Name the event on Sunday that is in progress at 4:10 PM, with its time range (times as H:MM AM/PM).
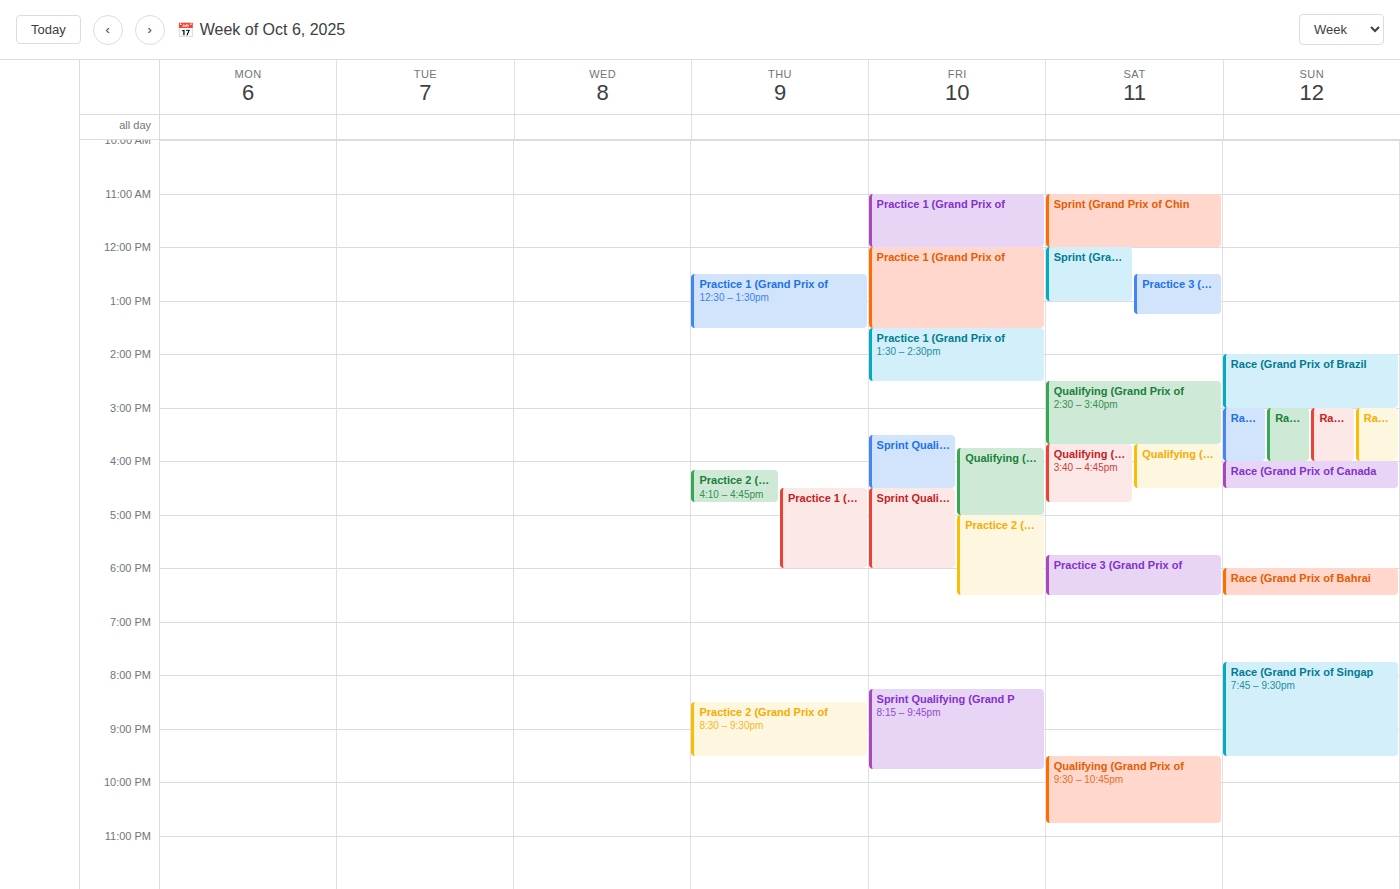
"Race (Grand Prix of Canada", 4:00 PM to 4:30 PM